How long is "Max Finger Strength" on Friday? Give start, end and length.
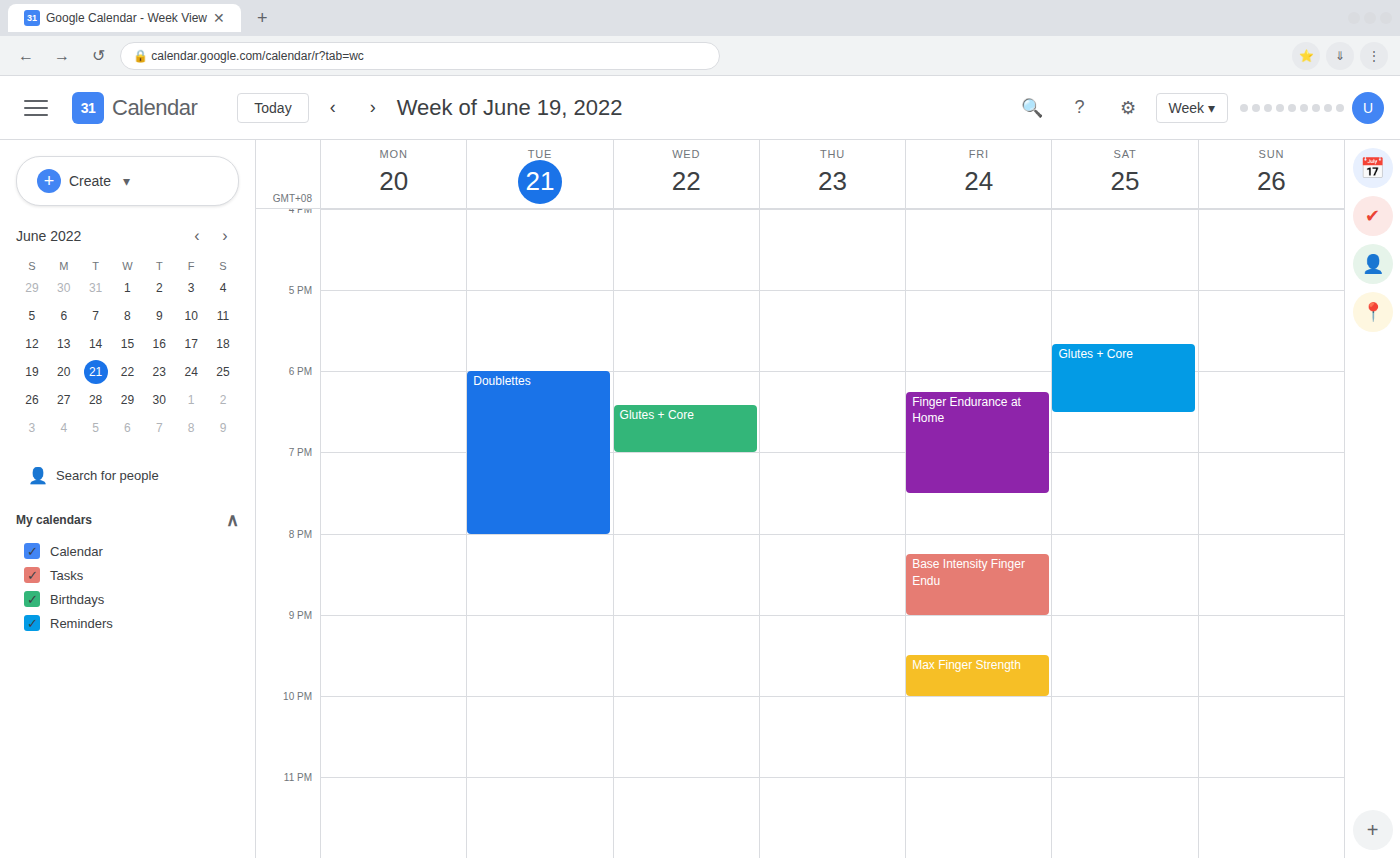
9:30 PM to 10:00 PM, 30 minutes